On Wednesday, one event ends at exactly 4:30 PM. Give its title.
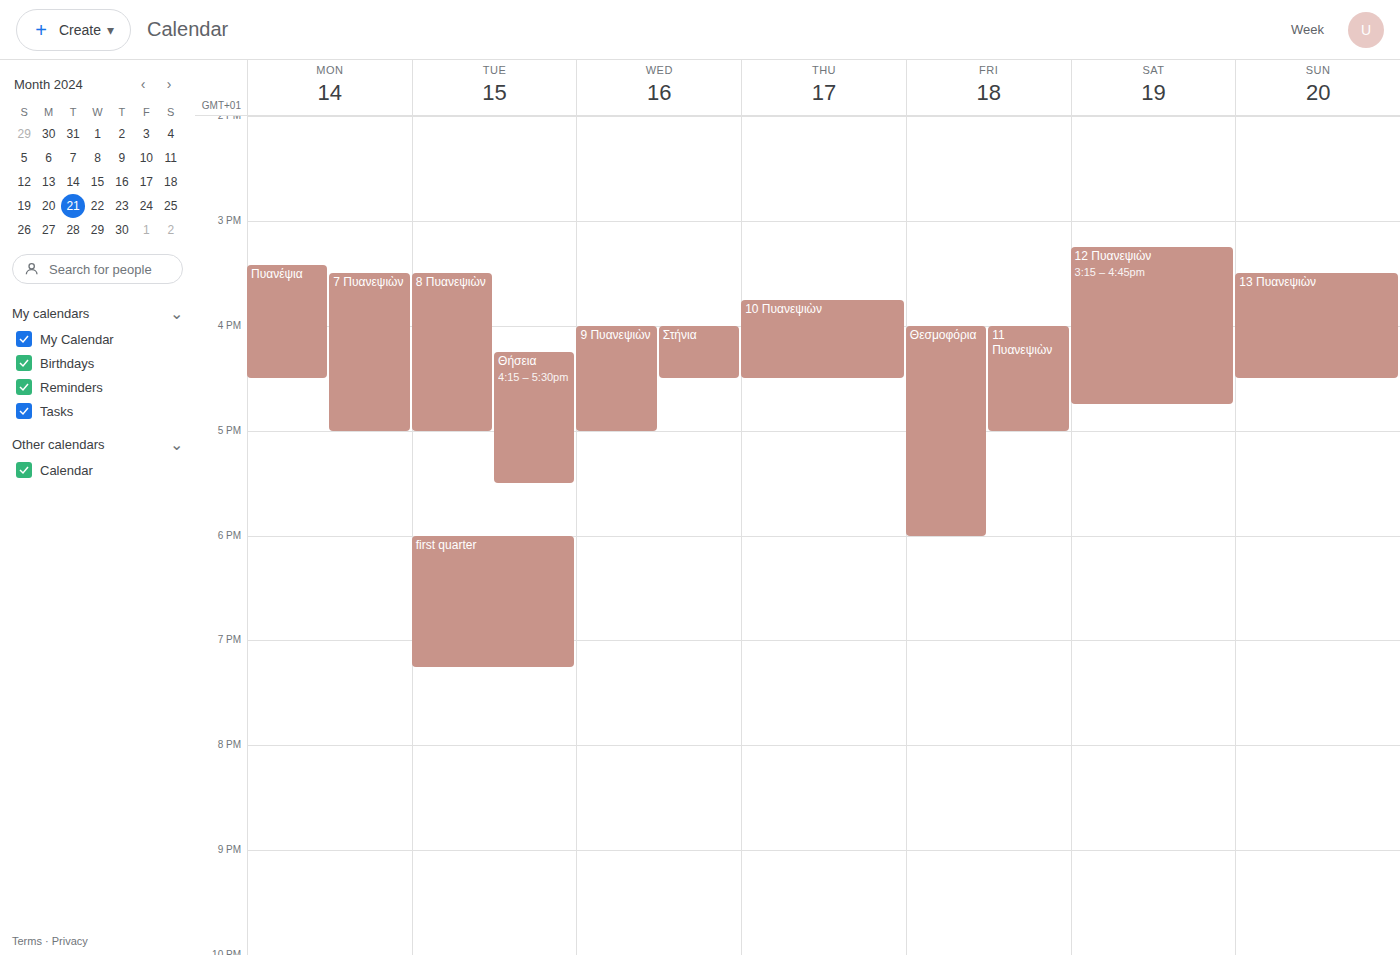
"Στήνια"